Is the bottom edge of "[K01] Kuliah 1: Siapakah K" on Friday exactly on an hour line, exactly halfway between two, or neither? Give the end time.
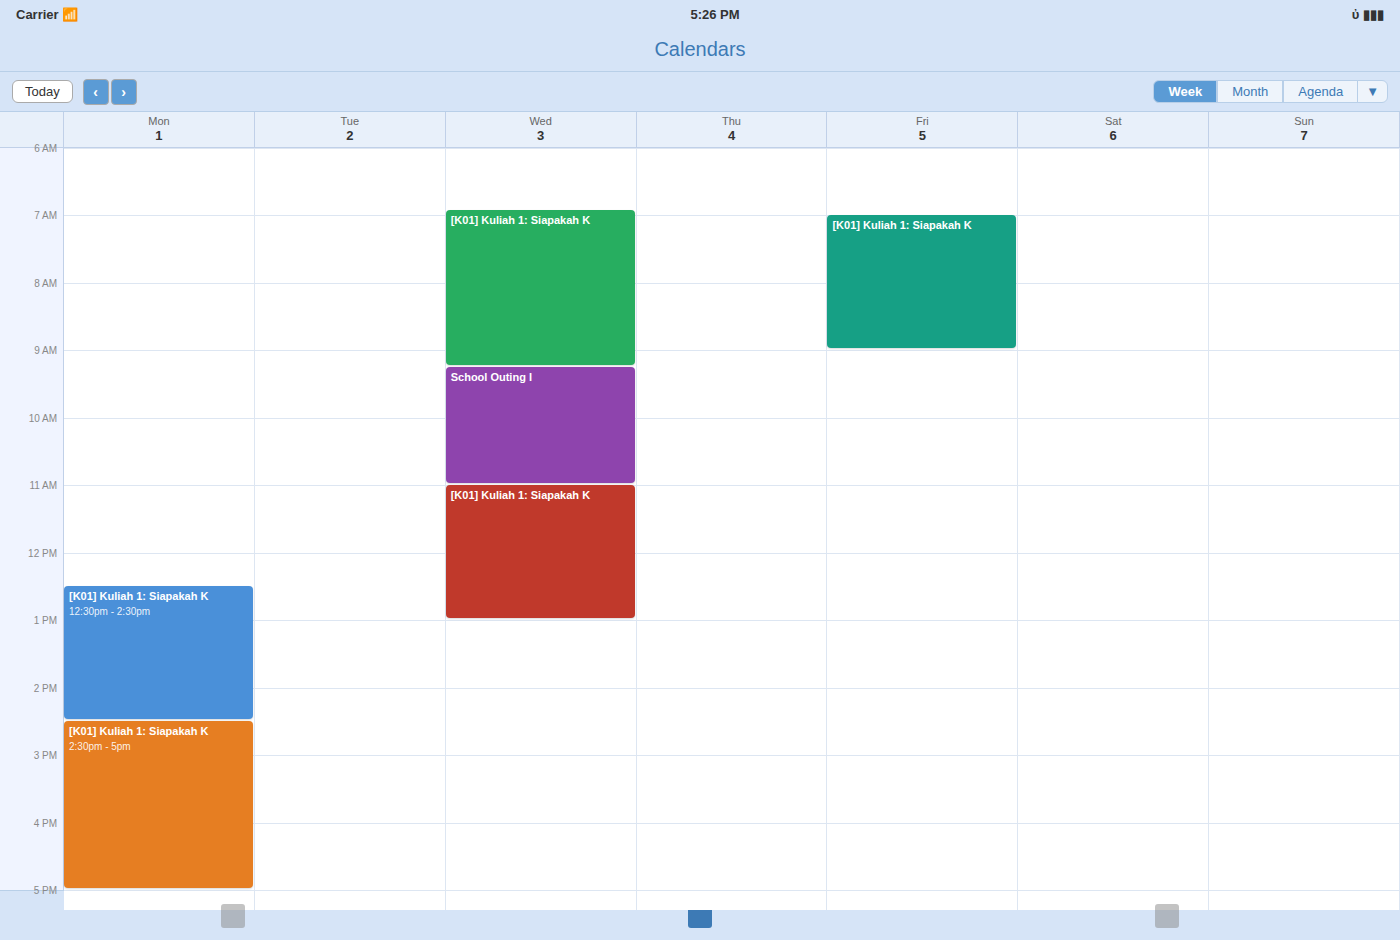
9:00 AM -- exactly on the 9 AM line.